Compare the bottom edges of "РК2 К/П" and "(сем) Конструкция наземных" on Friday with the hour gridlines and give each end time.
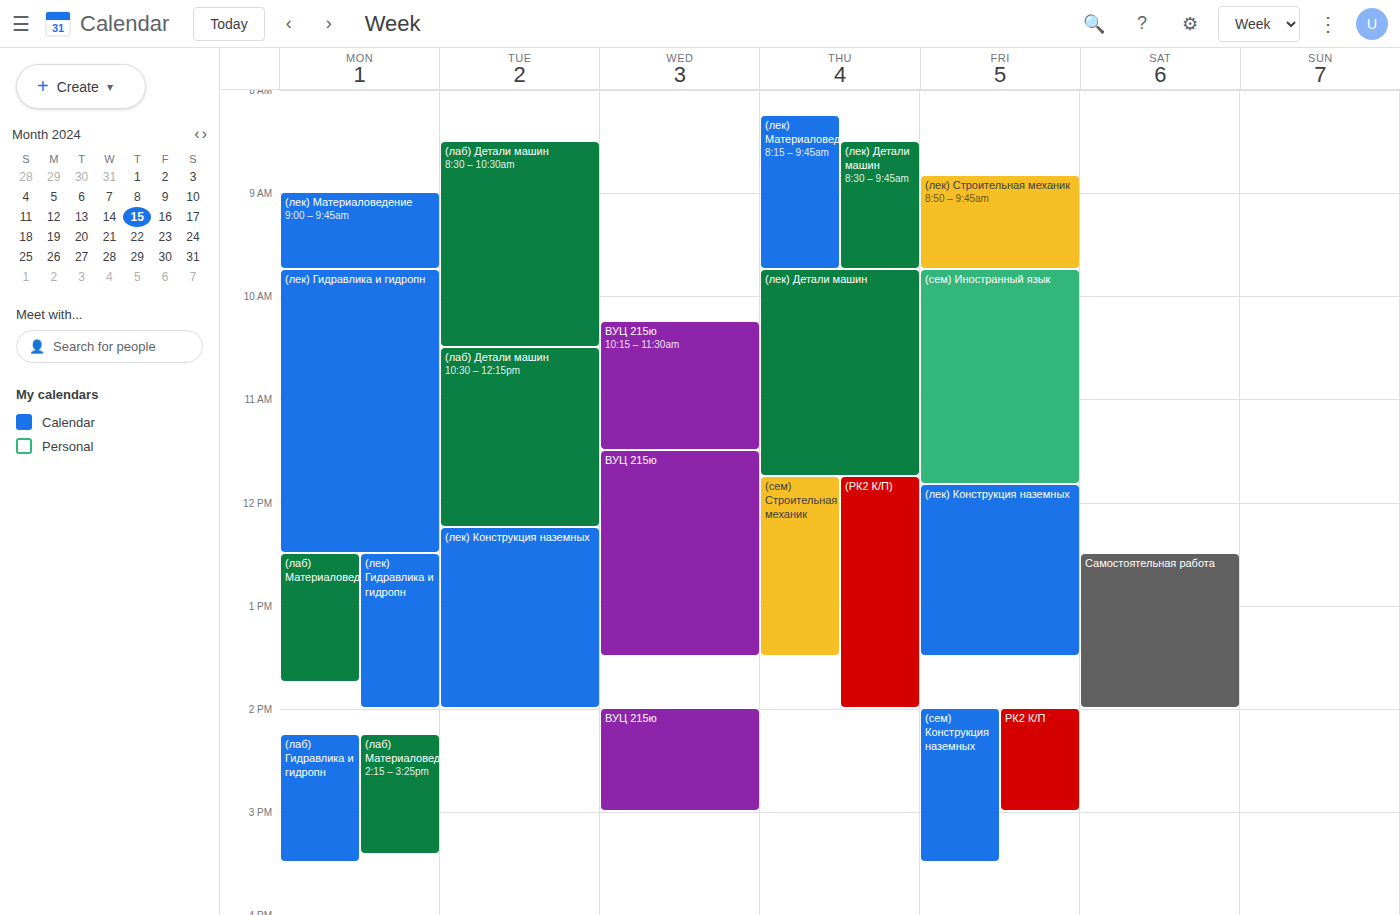
"РК2 К/П": 3:00 PM, exactly on the 3 PM line. "(сем) Конструкция наземных": 3:30 PM, halfway between the 3 PM and 4 PM lines.